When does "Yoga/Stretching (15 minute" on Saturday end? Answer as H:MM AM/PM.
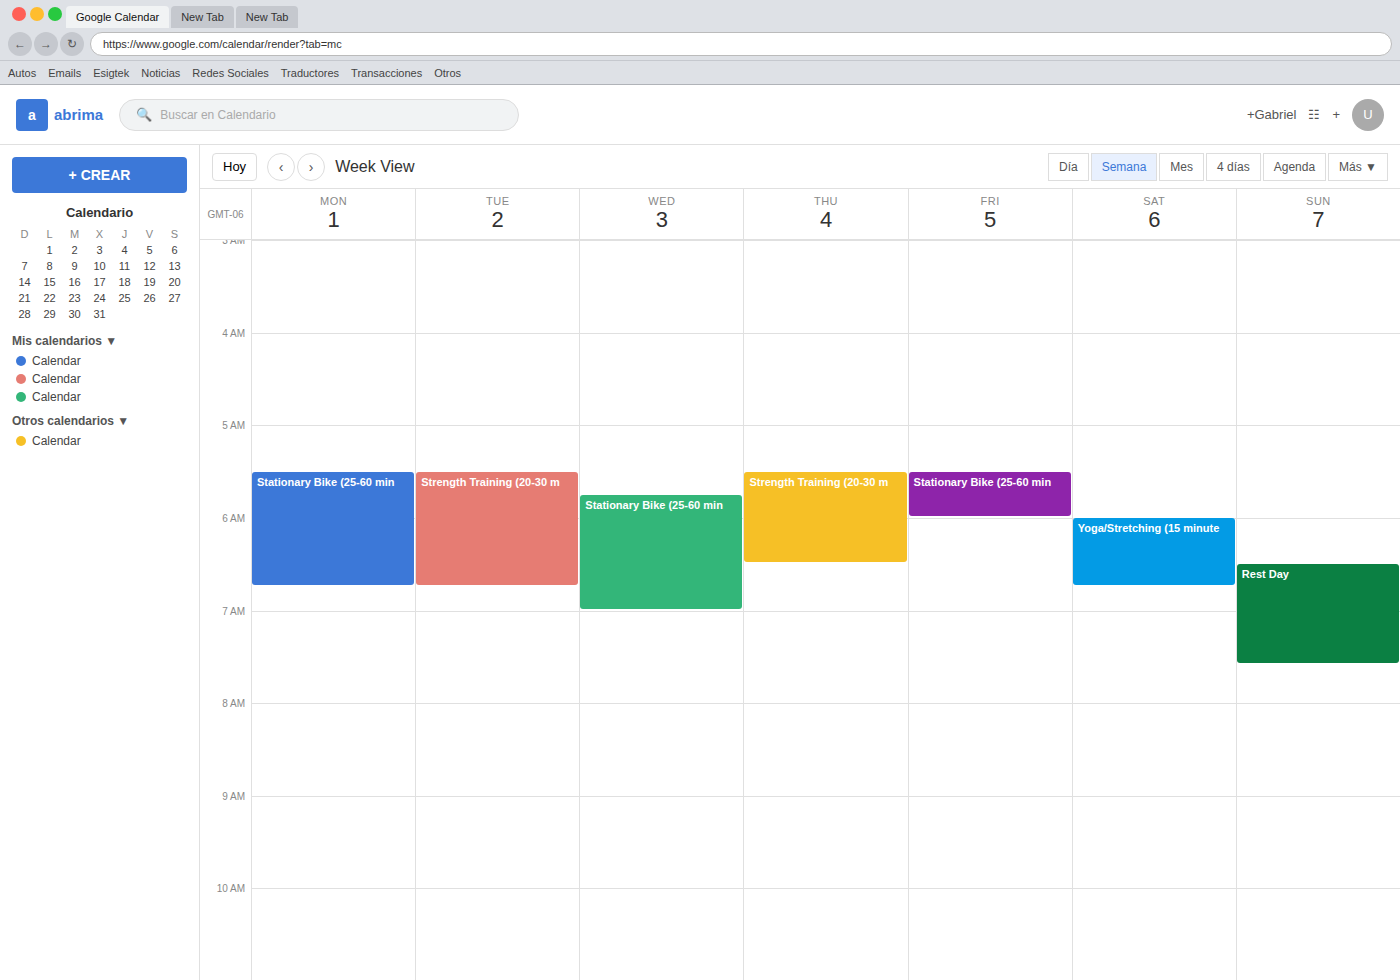
6:45 AM